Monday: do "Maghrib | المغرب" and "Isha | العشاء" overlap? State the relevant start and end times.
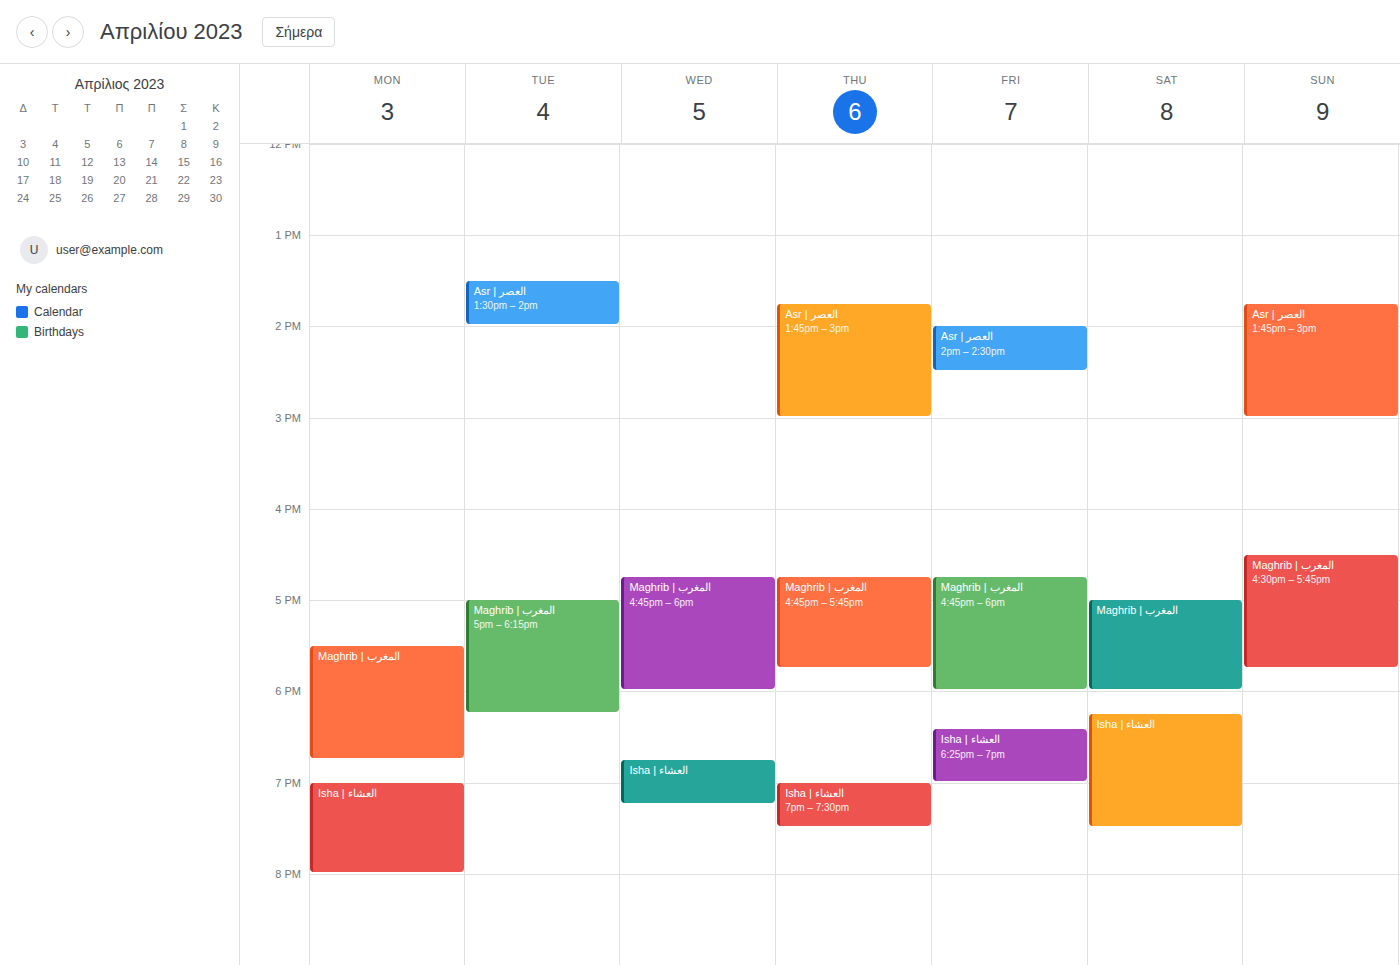
"Maghrib | المغرب" ends at 6:45 PM and "Isha | العشاء" starts at 7:00 PM -- no overlap.